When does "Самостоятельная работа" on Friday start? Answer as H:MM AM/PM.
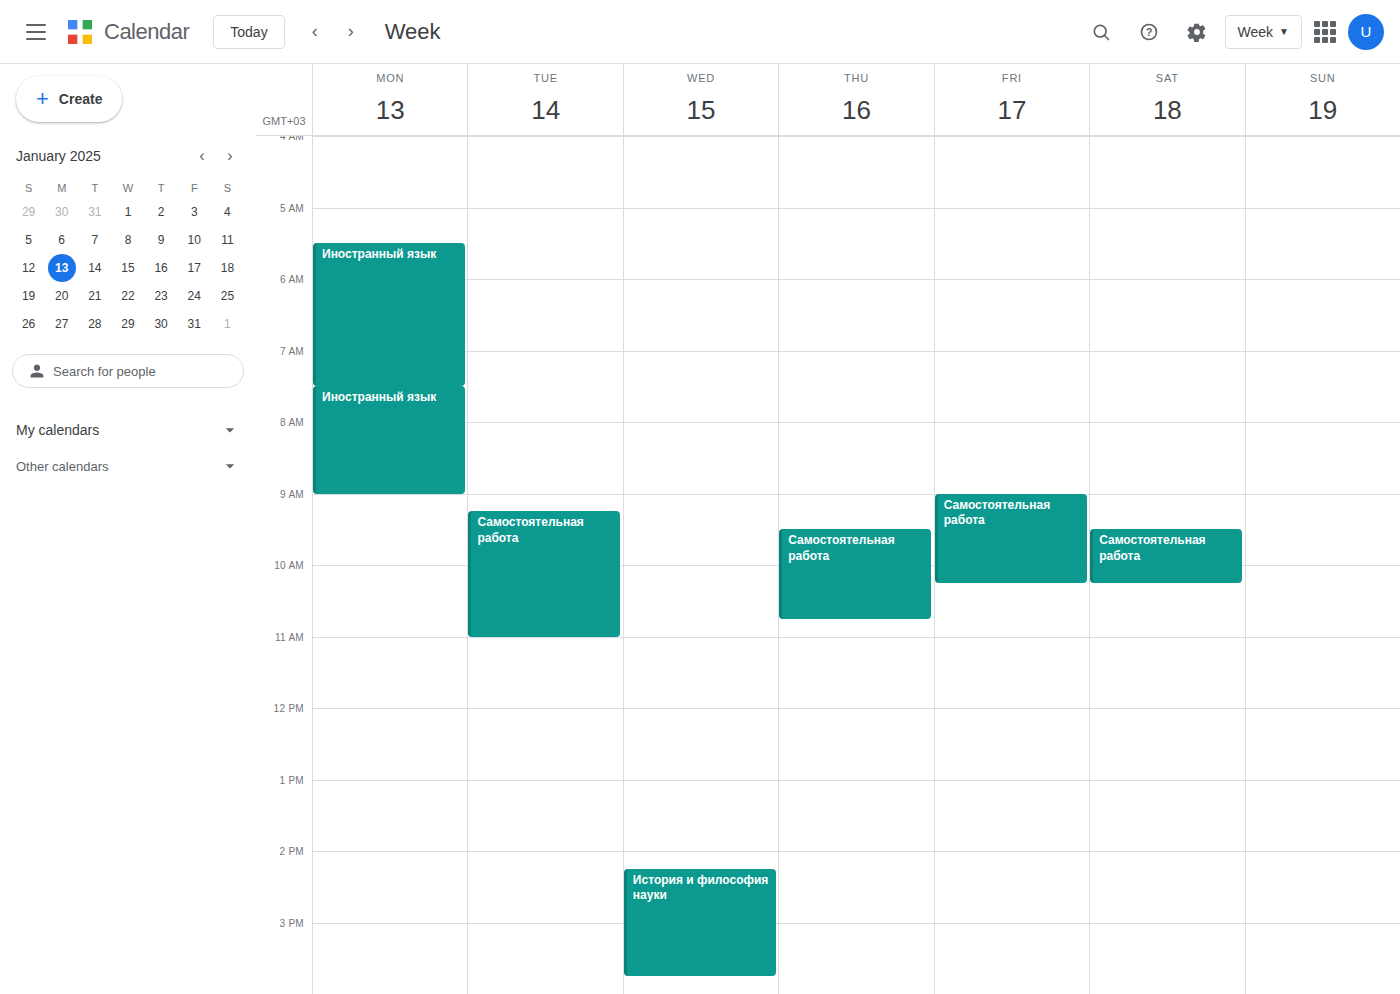
9:00 AM